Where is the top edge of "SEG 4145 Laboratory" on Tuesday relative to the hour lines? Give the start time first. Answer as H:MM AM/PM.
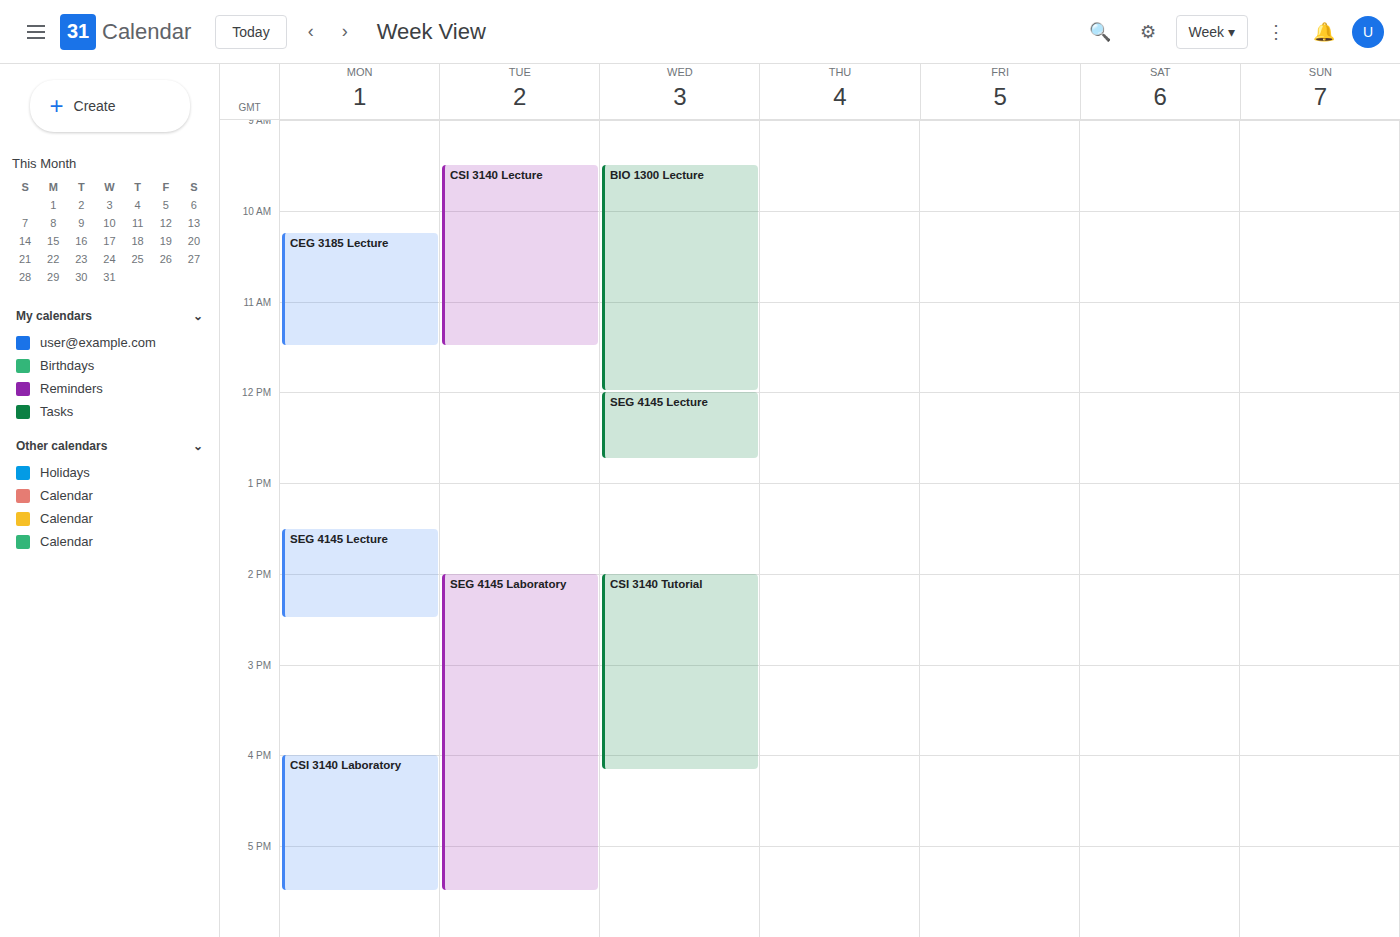
2:00 PM -- exactly on the 2 PM line.